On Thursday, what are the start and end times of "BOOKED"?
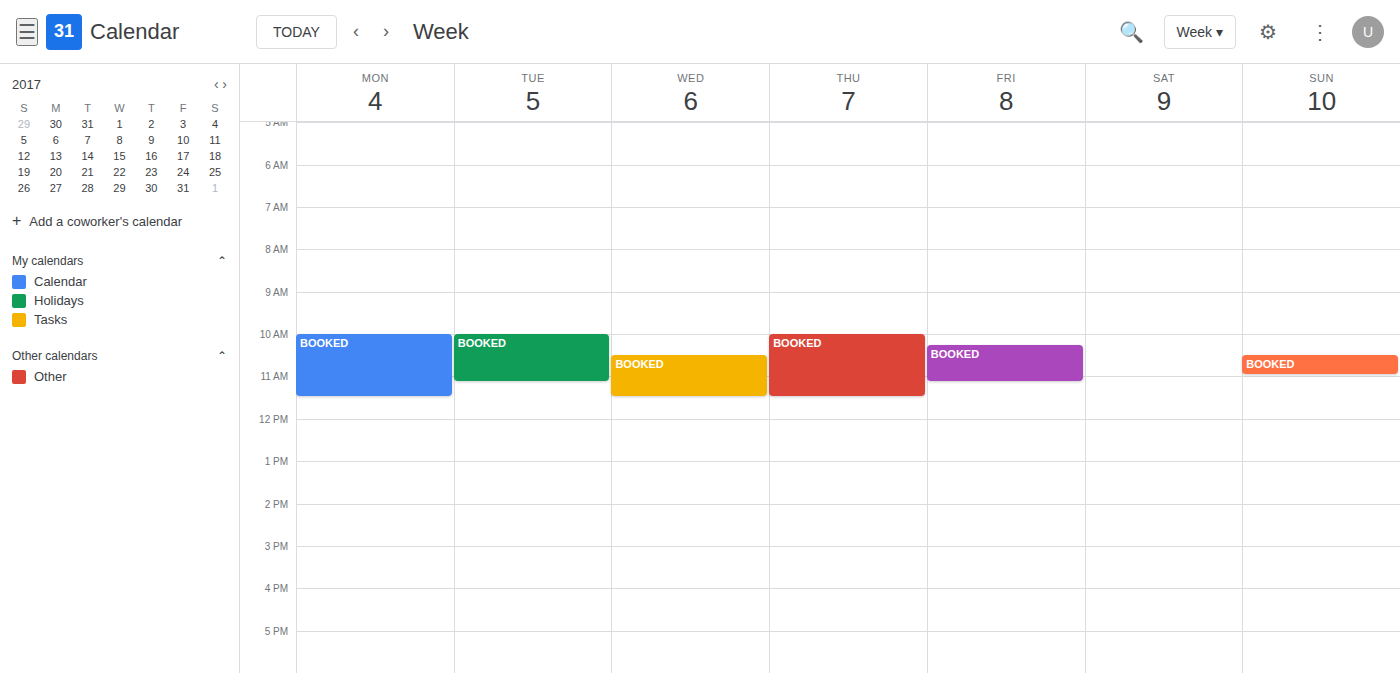
10:00 AM to 11:30 AM